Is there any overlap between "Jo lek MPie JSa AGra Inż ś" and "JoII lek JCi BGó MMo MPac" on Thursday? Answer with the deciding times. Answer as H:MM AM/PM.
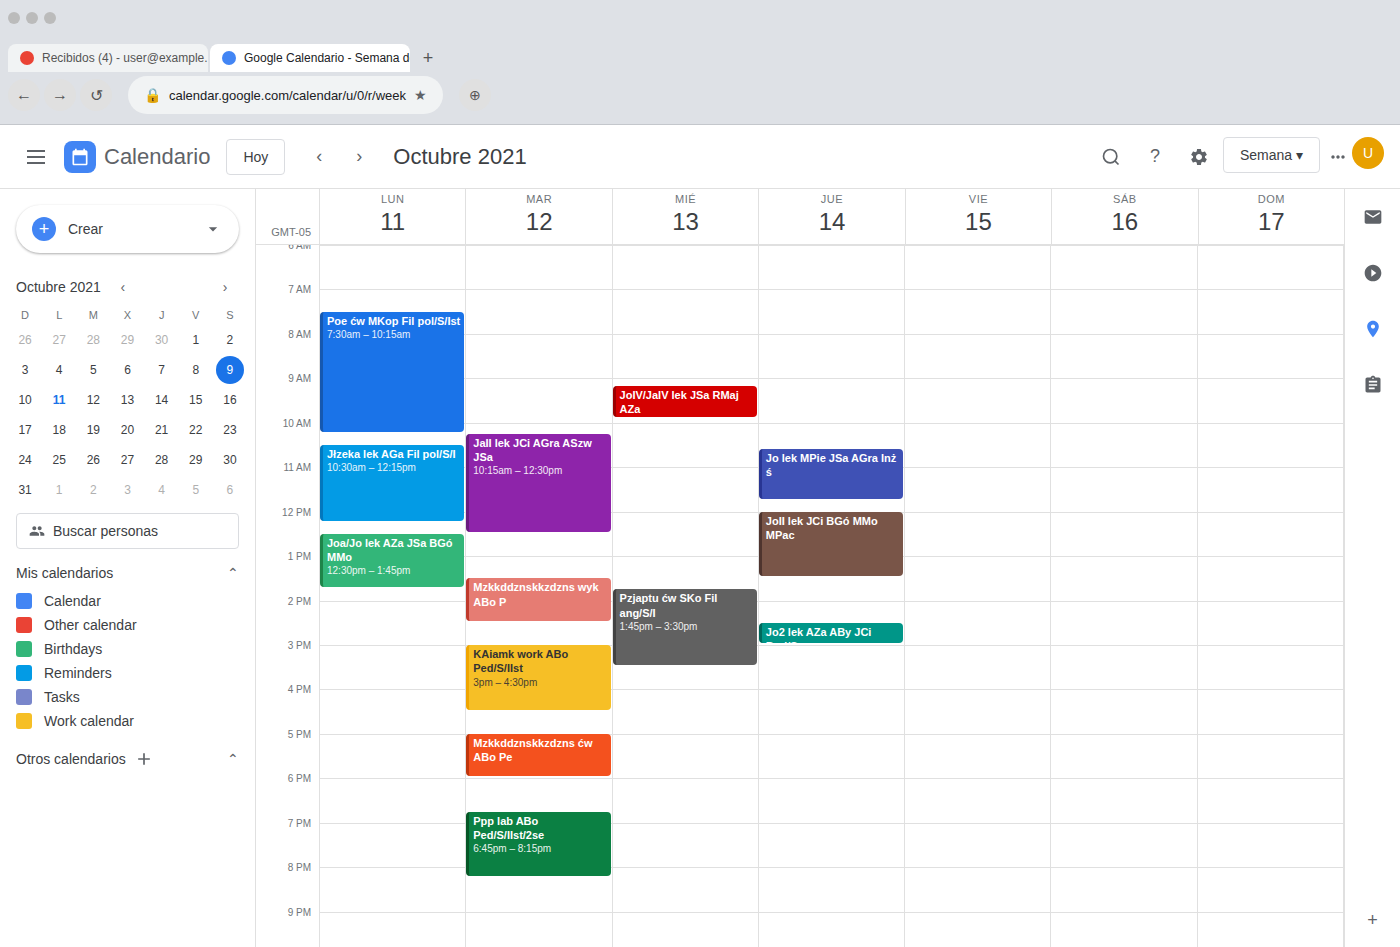
"Jo lek MPie JSa AGra Inż ś" ends at 11:45 AM and "JoII lek JCi BGó MMo MPac" starts at 12:00 PM -- no overlap.